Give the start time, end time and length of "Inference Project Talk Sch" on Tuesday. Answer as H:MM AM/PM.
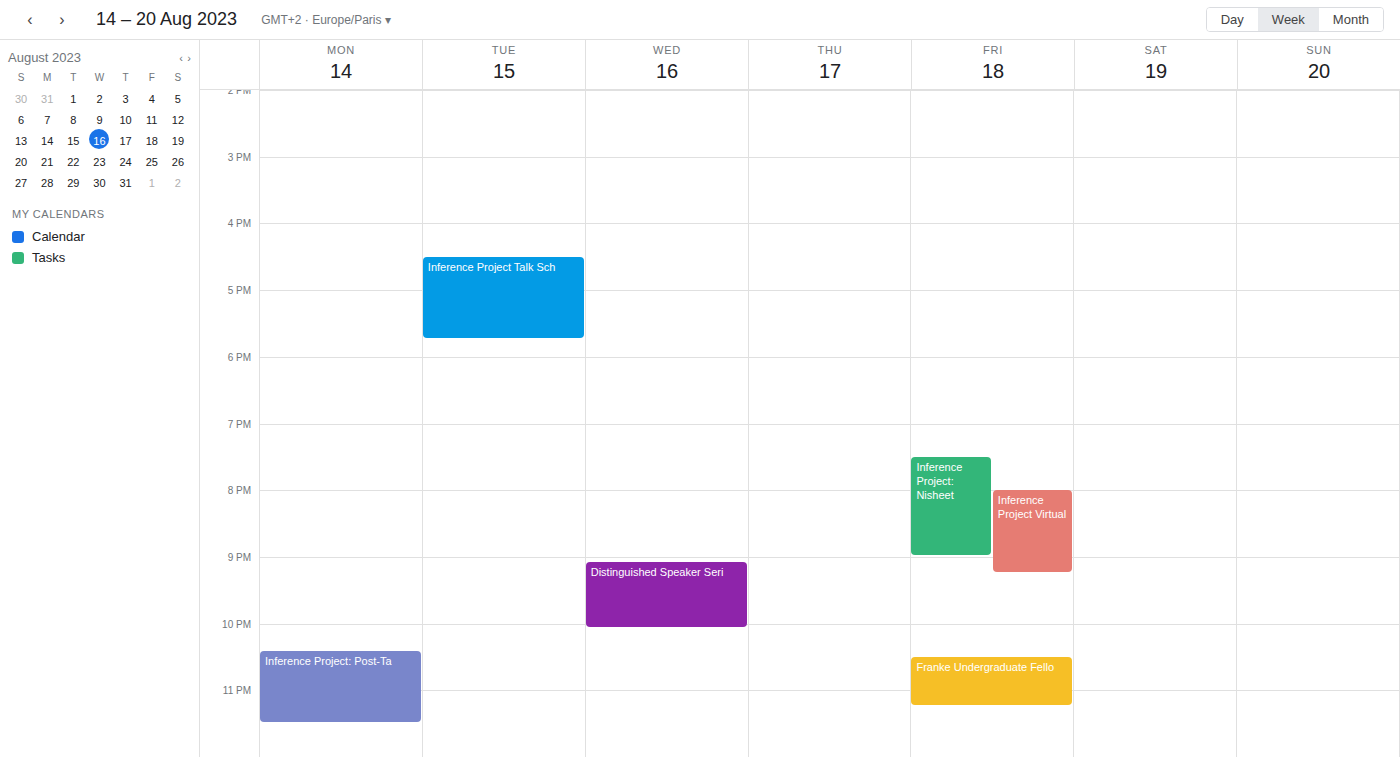
4:30 PM to 5:45 PM, 1 hour 15 minutes